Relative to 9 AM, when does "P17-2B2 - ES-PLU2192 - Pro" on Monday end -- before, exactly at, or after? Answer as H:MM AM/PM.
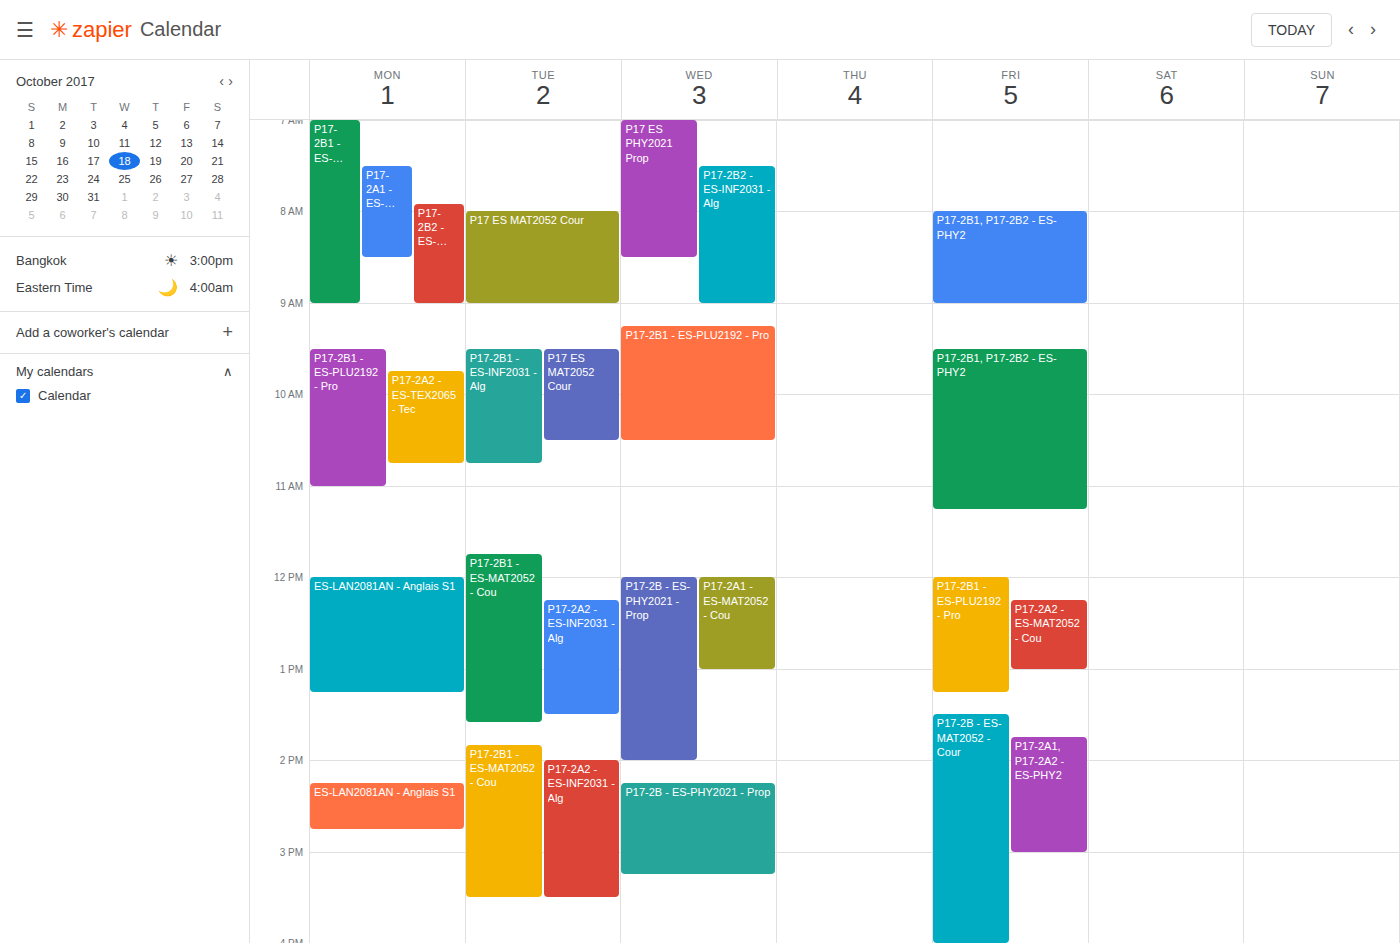
9:00 AM -- exactly at 9 AM, on the 9 AM line.